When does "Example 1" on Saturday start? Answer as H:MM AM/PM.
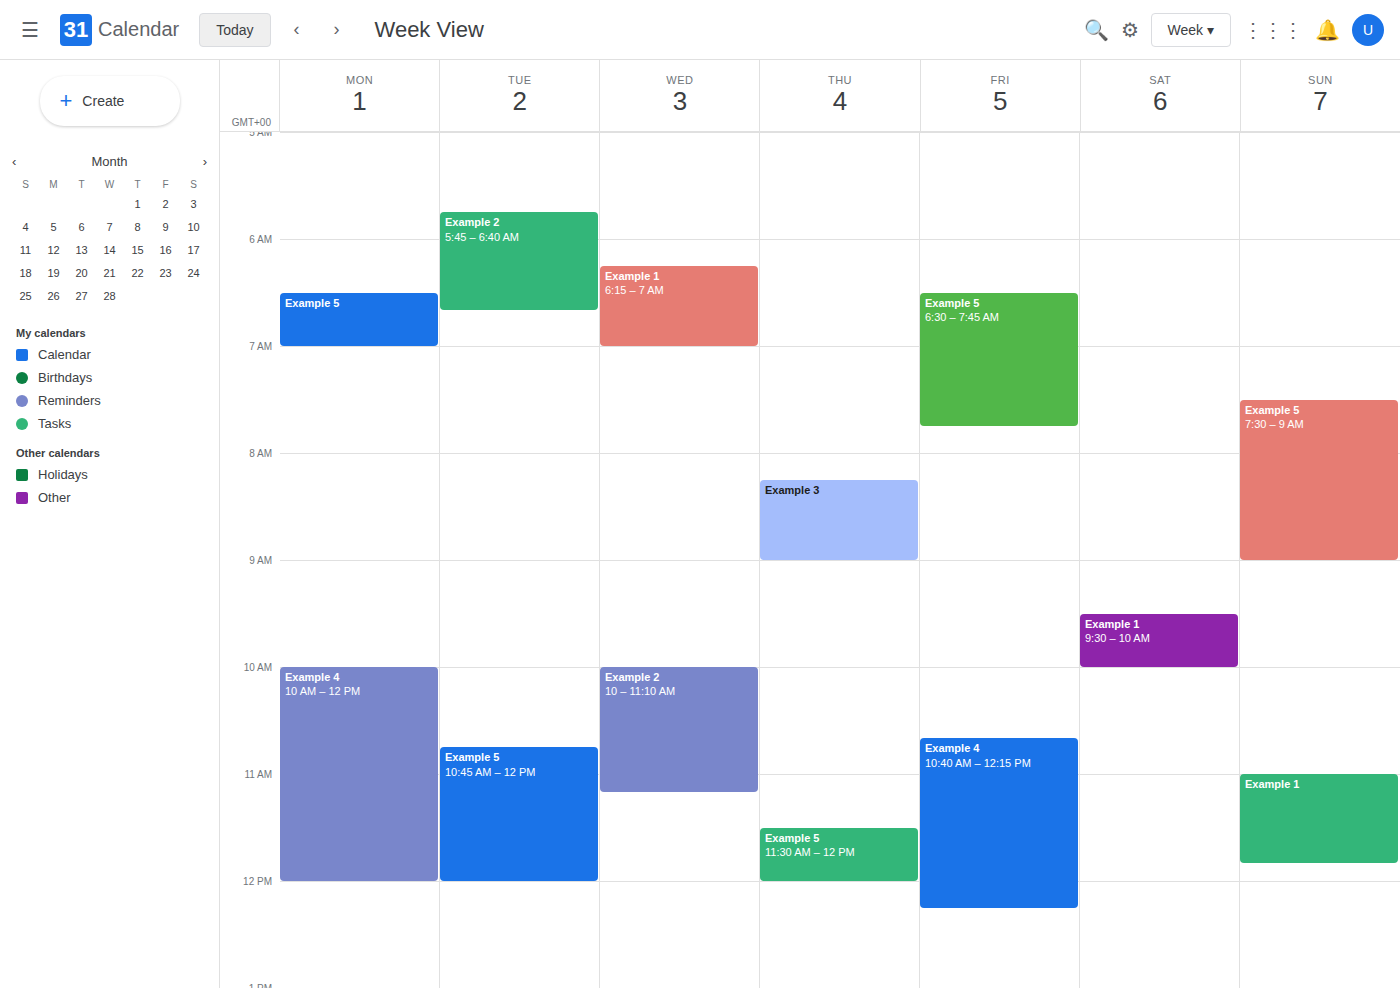
9:30 AM